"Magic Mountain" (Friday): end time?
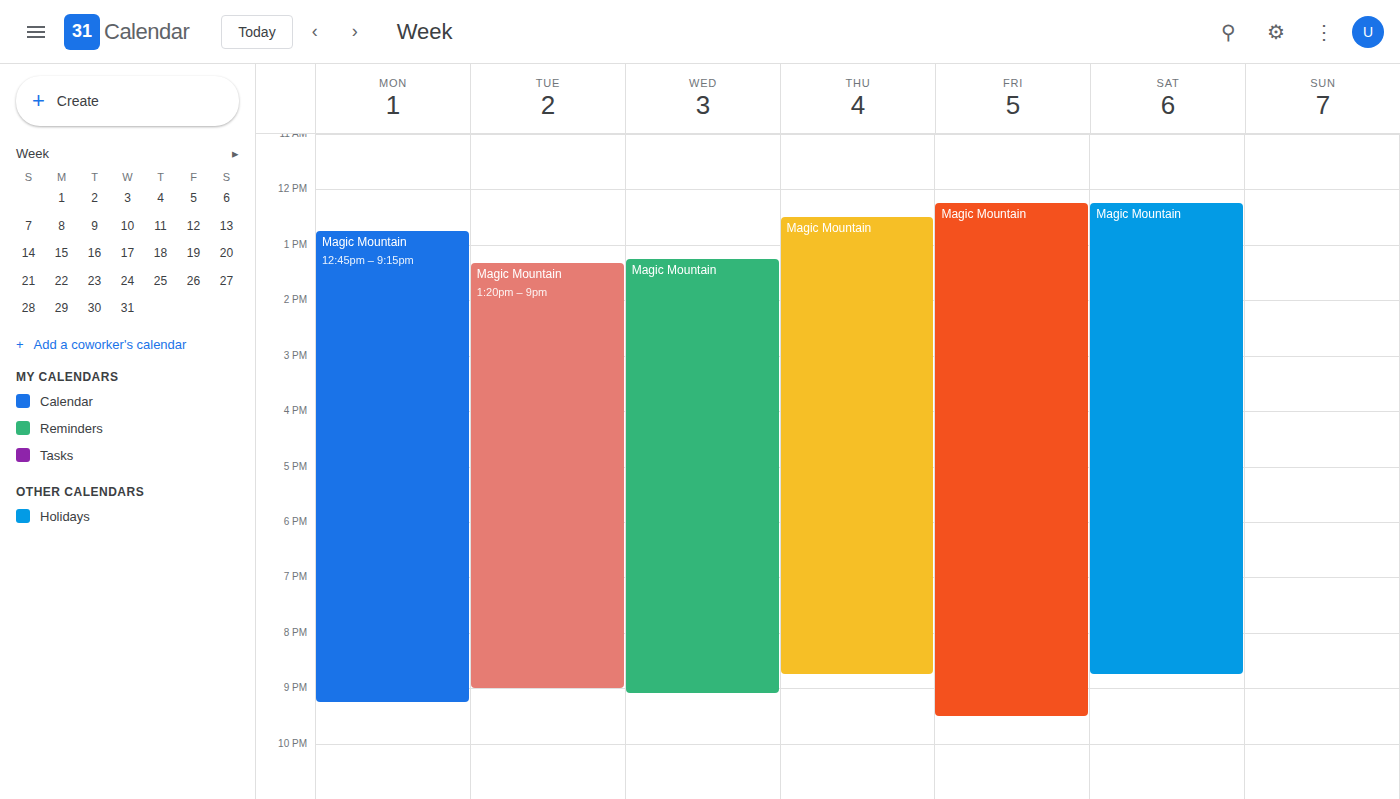
9:30 PM